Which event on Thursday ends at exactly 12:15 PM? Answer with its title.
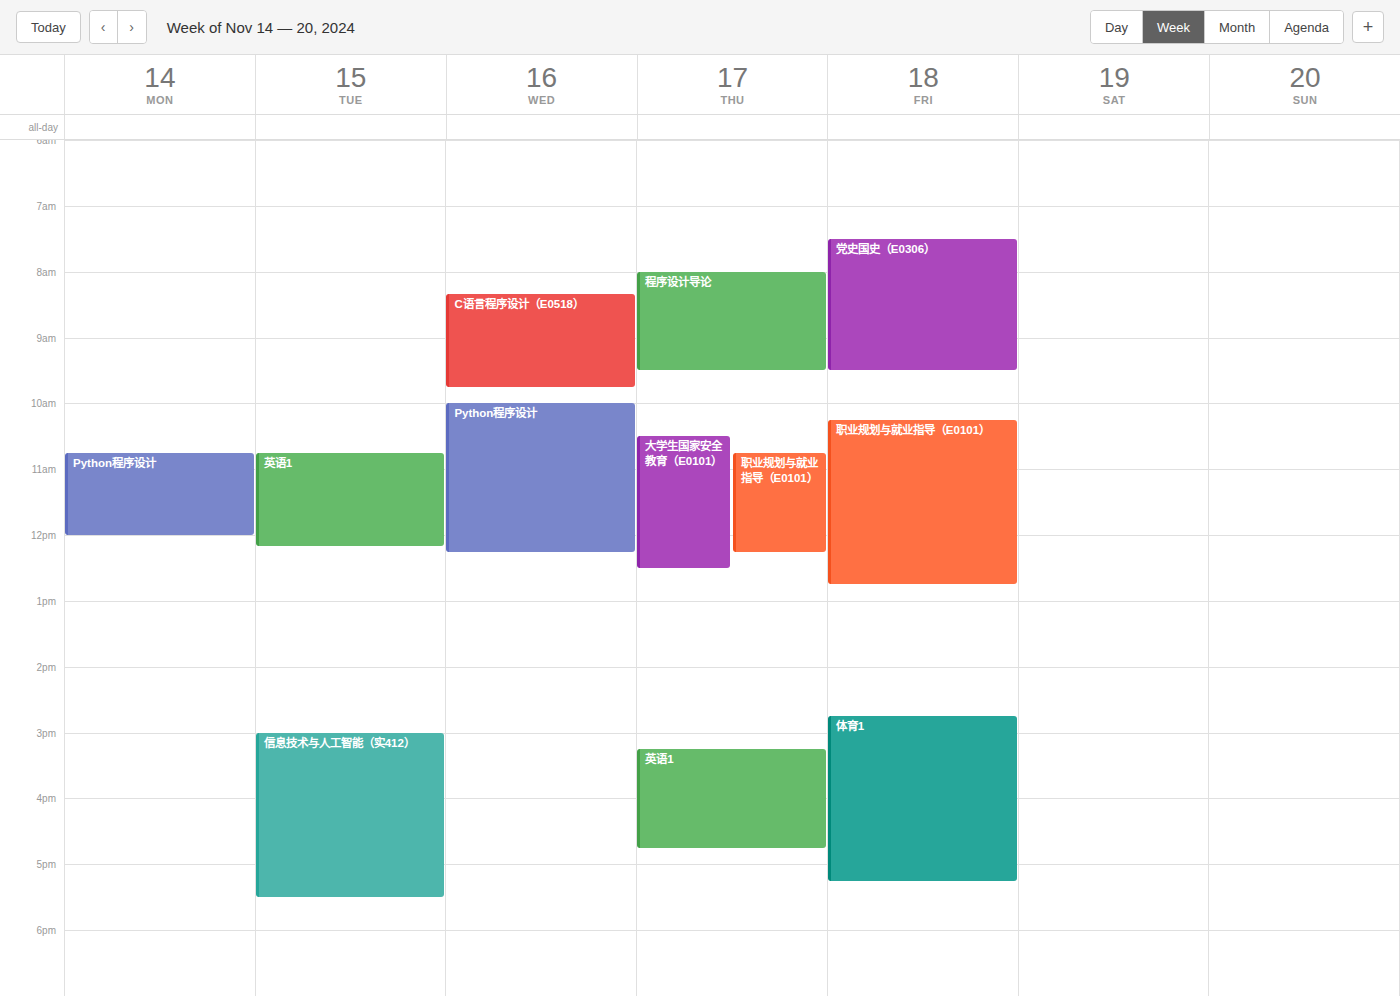
"职业规划与就业指导（E0101）"